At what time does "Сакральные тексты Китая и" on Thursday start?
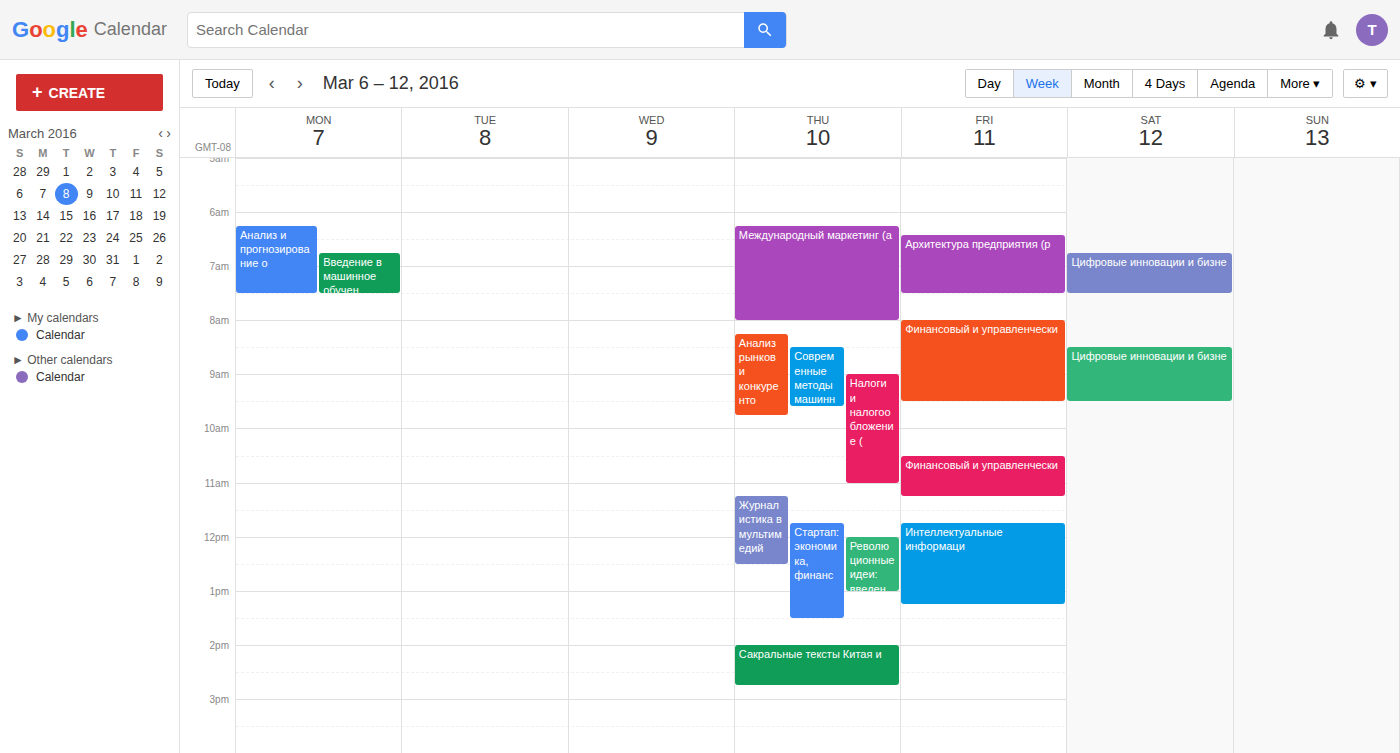
2:00 PM